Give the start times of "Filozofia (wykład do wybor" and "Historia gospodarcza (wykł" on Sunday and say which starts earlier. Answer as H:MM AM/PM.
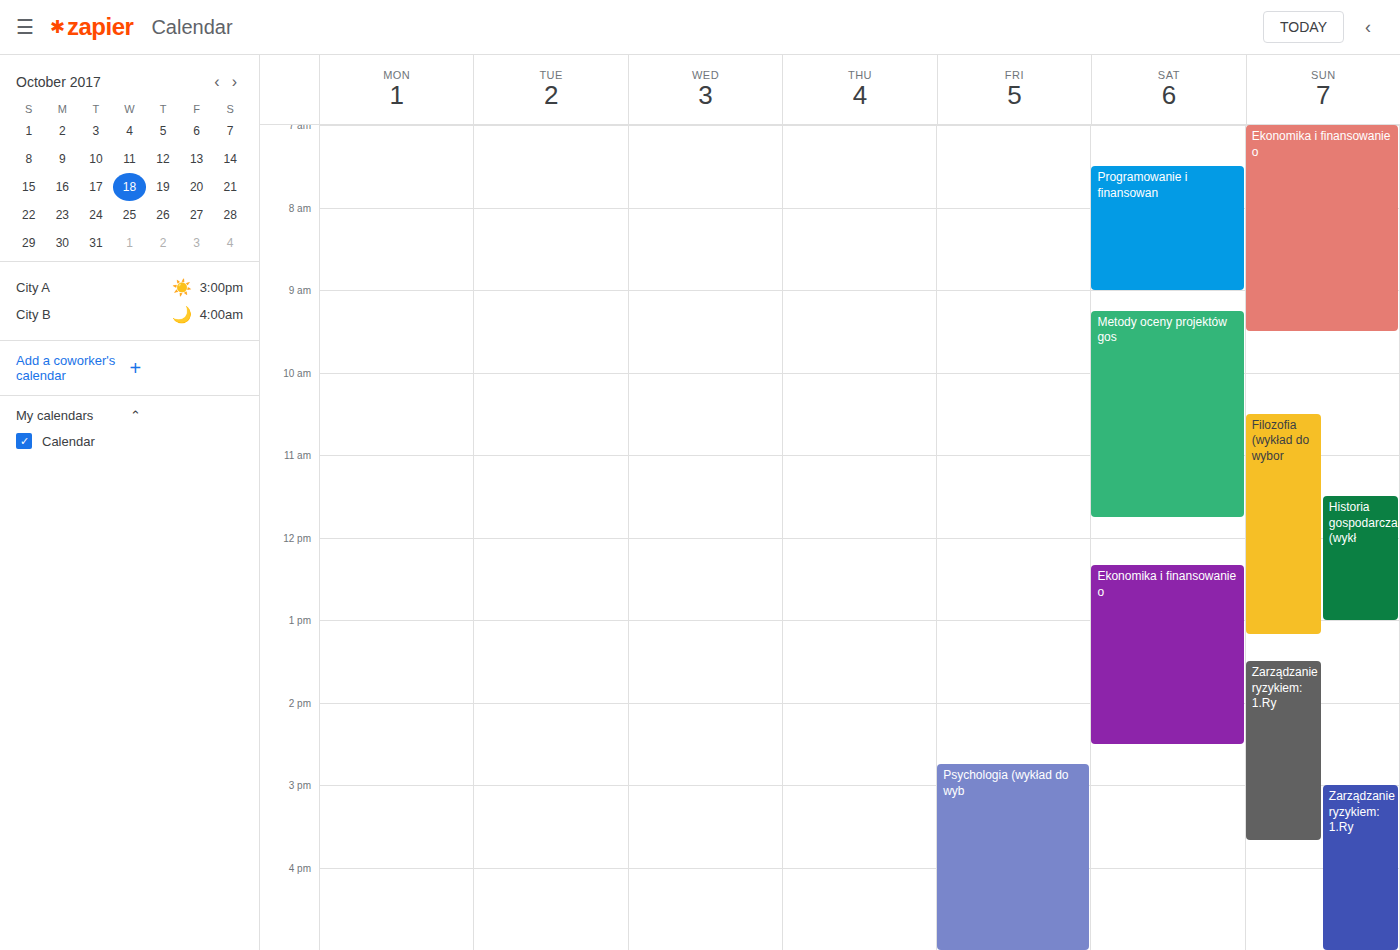
"Filozofia (wykład do wybor" 10:30 AM; "Historia gospodarcza (wykł" 11:30 AM.